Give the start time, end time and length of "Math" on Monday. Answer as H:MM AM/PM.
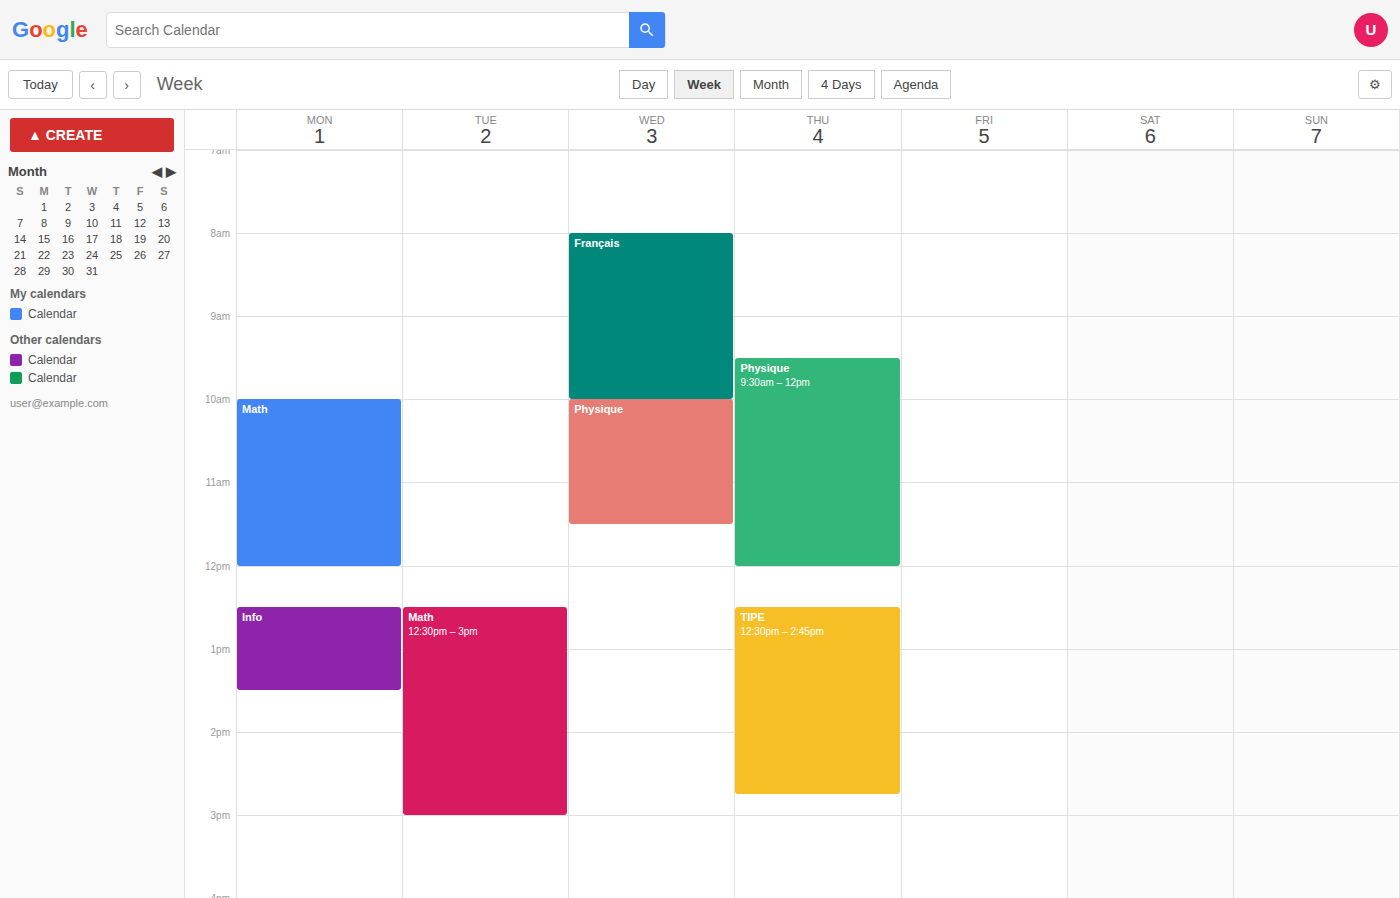
10:00 AM to 12:00 PM, 2 hours